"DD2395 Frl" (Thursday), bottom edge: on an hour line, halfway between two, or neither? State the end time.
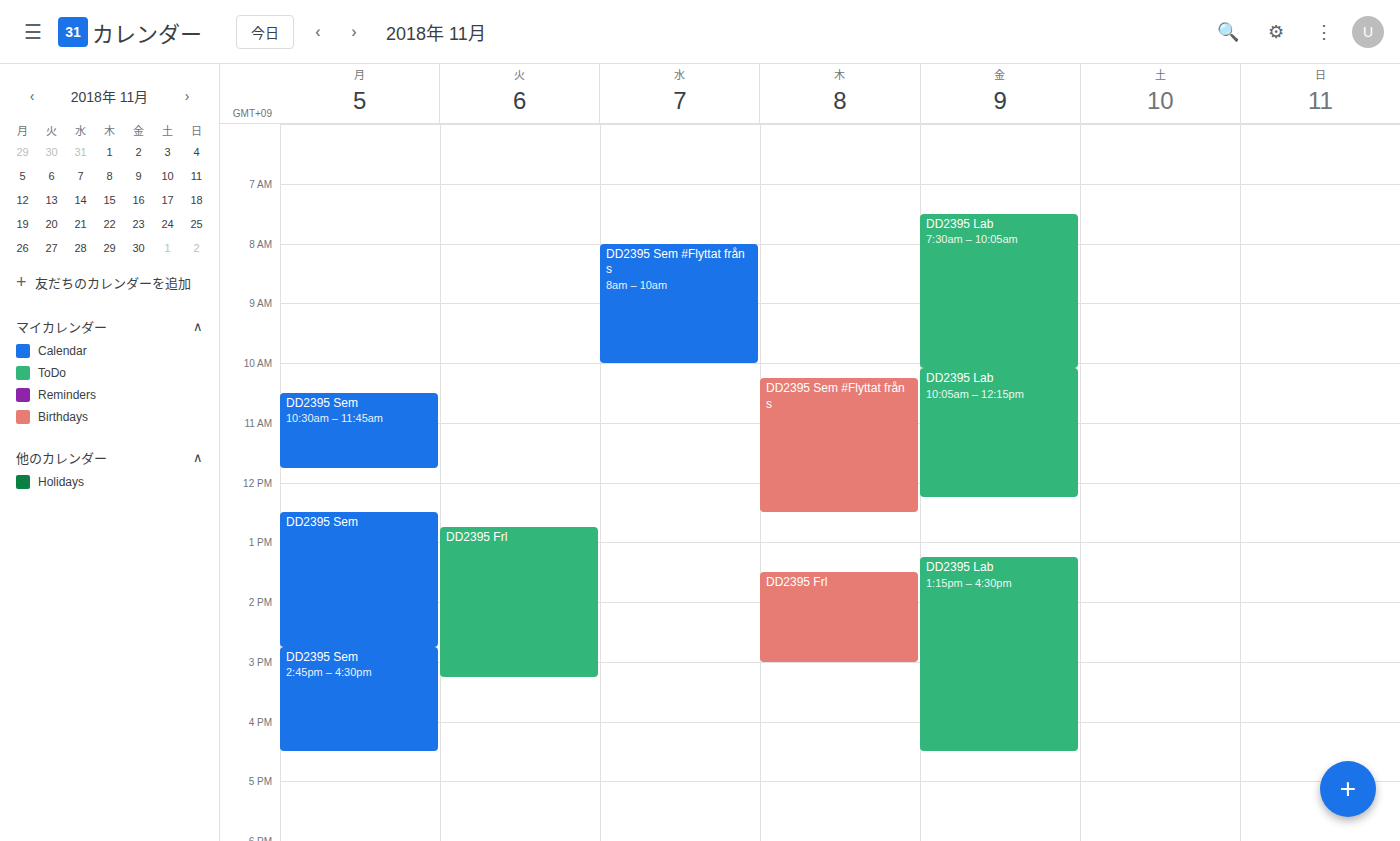
15:00 -- exactly on the 15:00 line.